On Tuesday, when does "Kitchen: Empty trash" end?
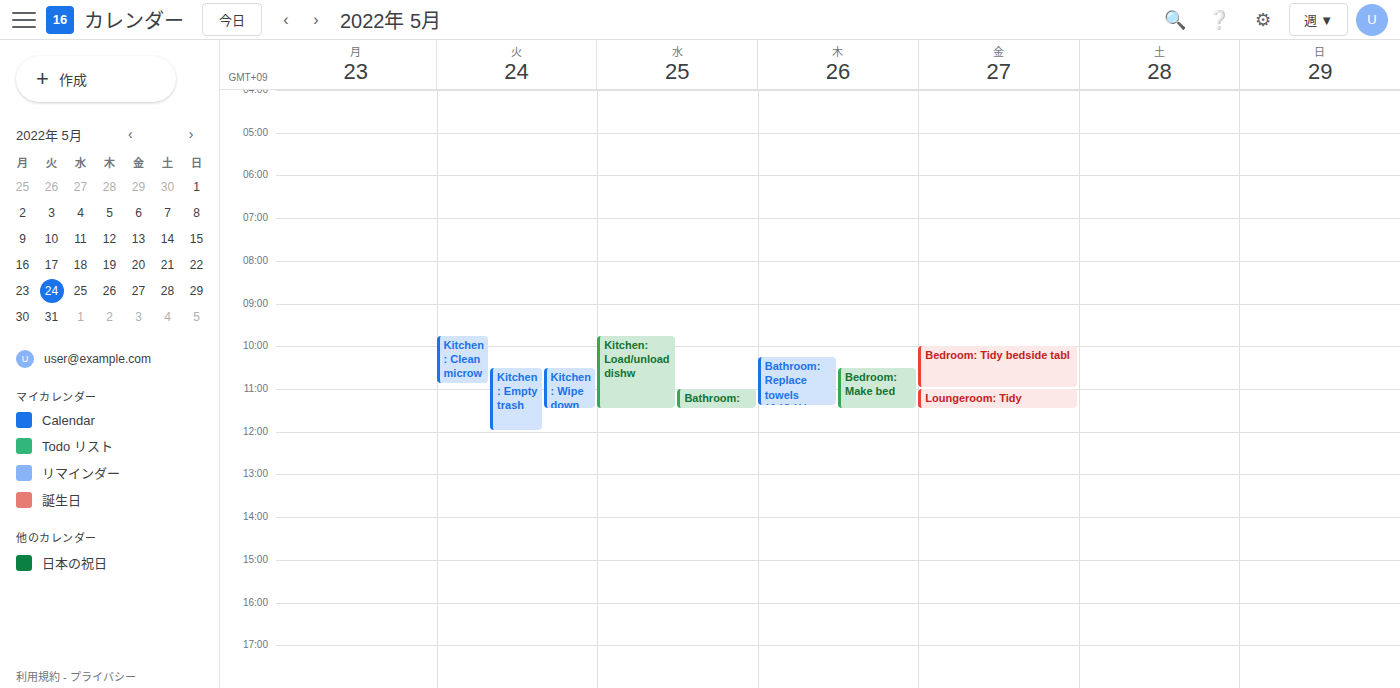
12:00 PM